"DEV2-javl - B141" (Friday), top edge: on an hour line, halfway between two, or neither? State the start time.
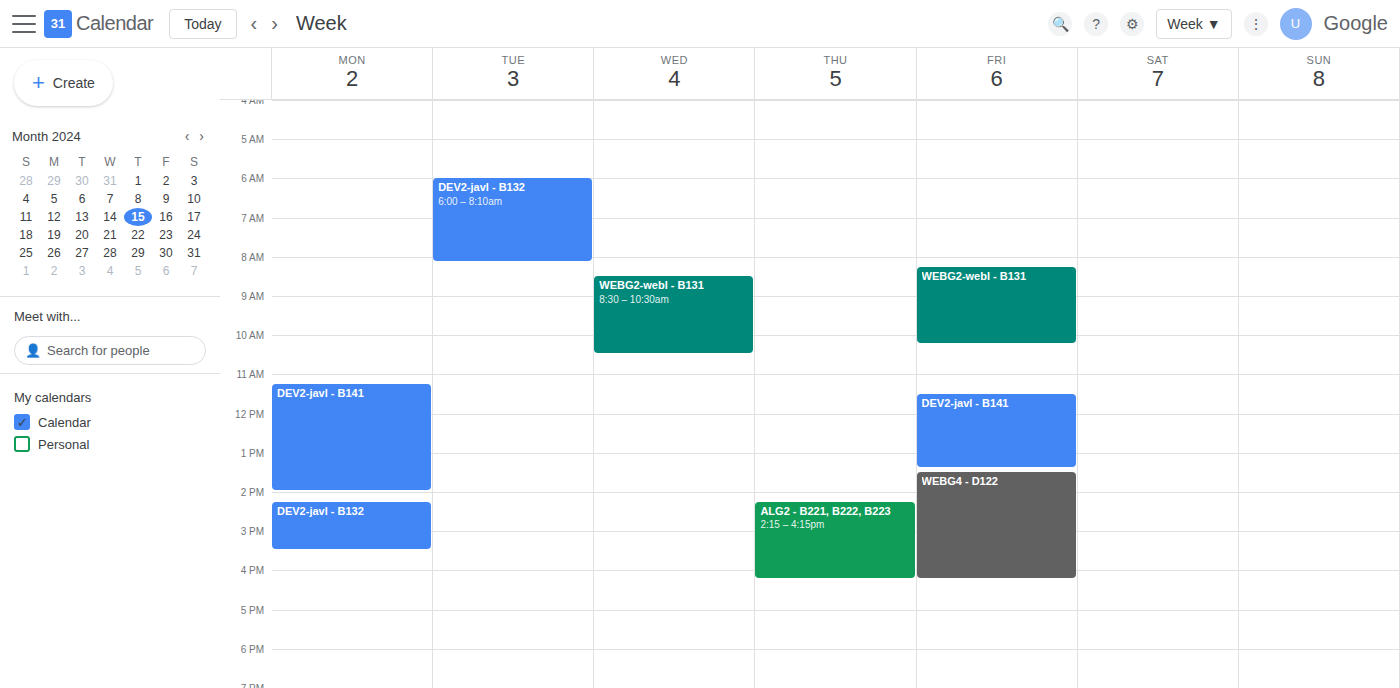
11:30 AM -- halfway between the 11 AM and 12 PM lines.